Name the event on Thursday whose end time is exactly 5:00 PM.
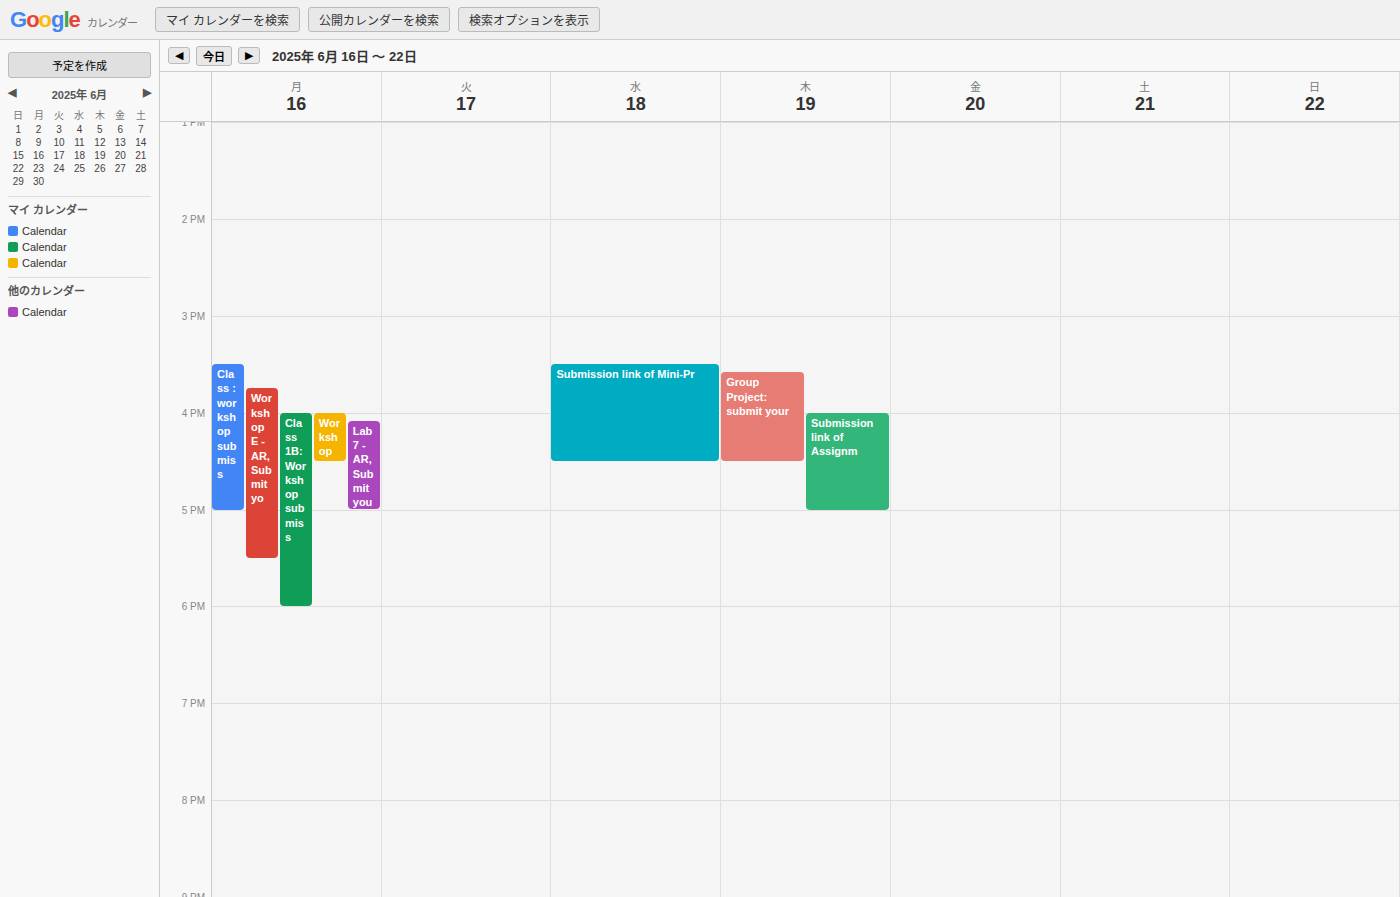
"Submission link of Assignm"